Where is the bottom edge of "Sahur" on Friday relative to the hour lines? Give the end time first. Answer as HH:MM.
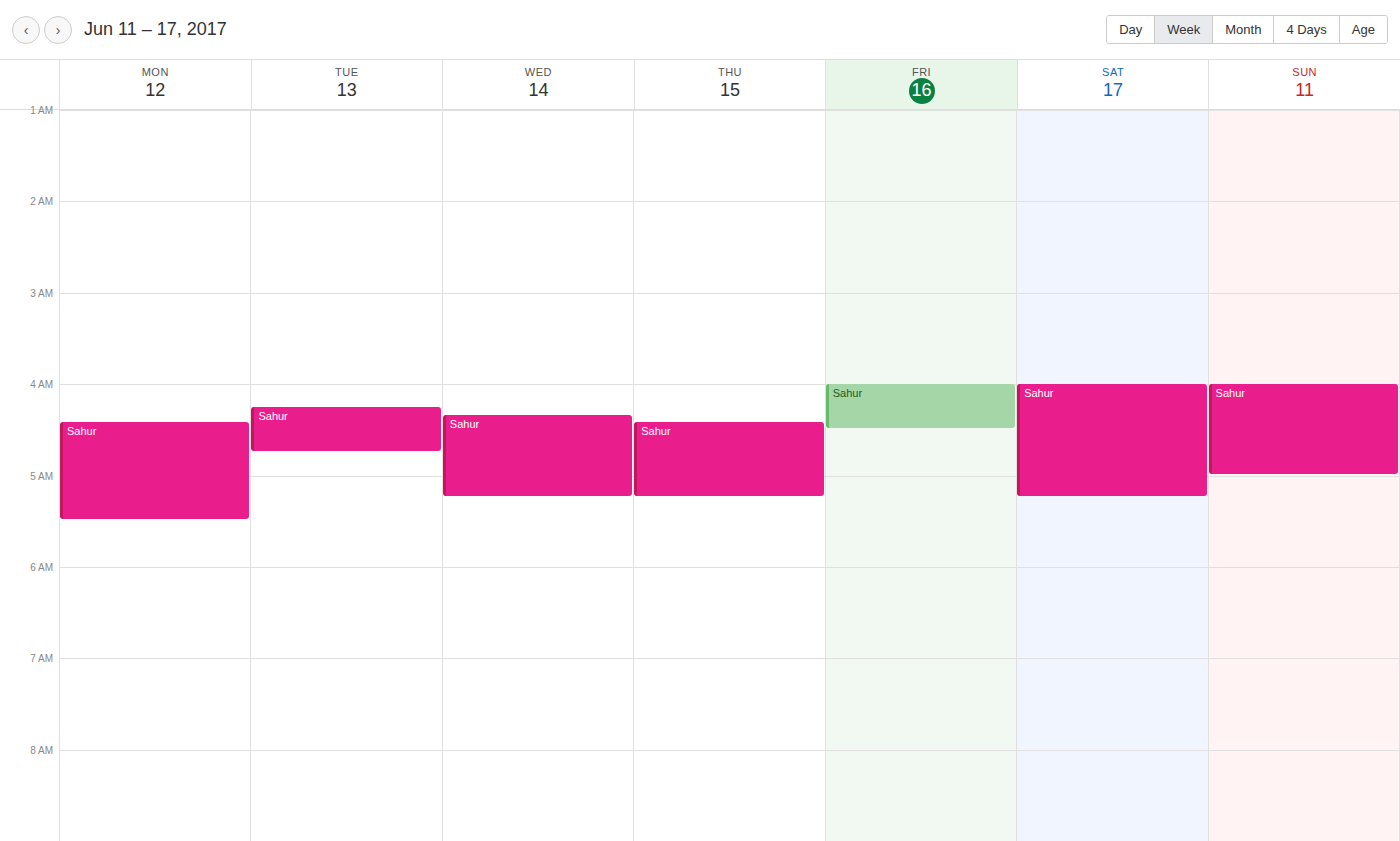
04:30 -- halfway between the 04:00 and 05:00 lines.